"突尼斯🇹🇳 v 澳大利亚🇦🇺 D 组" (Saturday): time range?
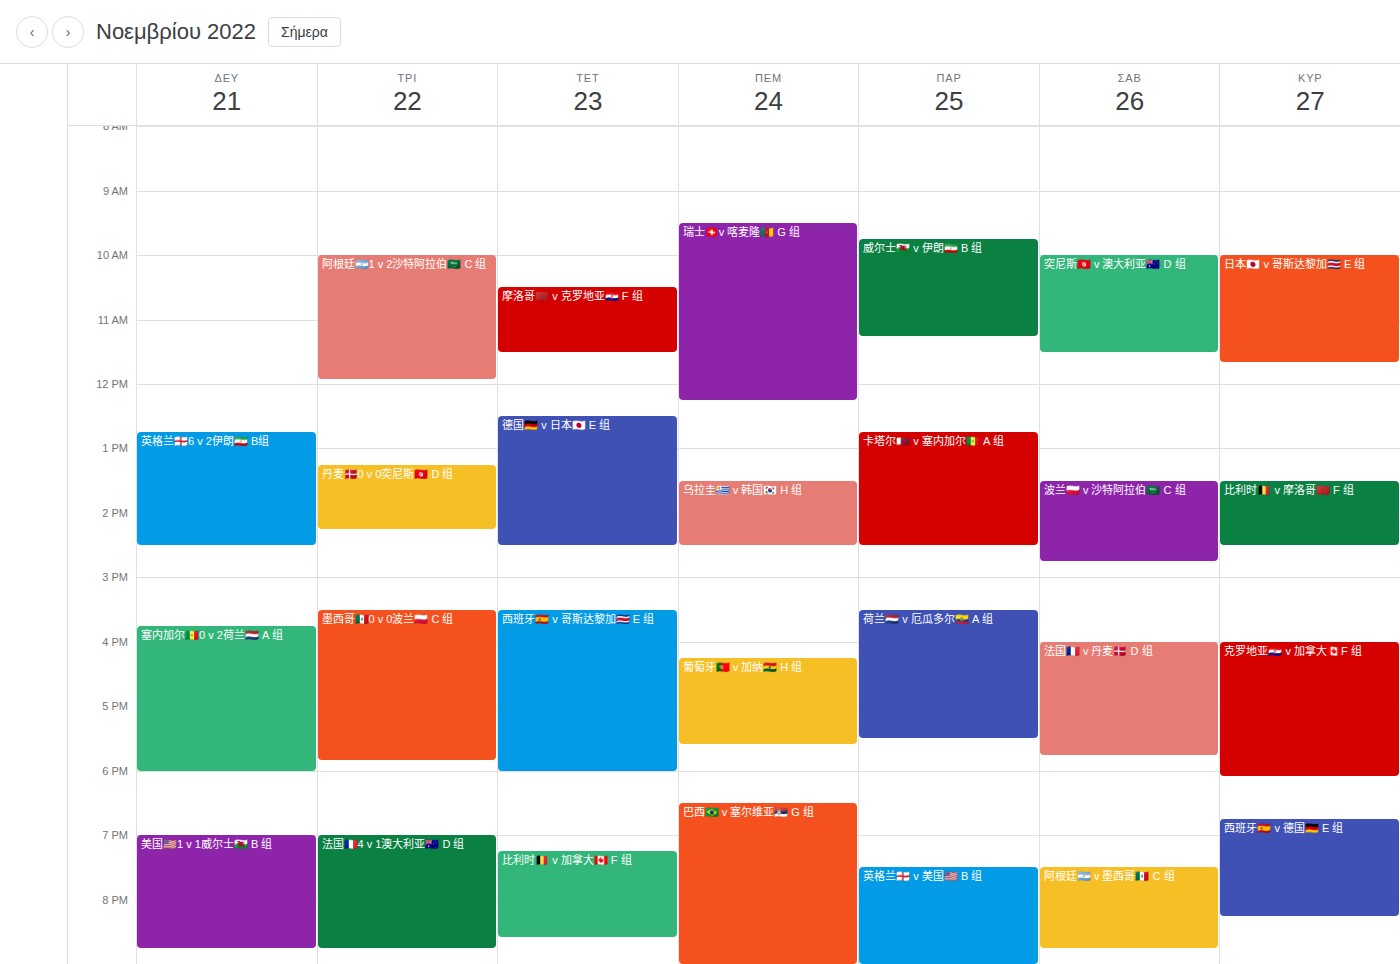
10:00 AM to 11:30 AM